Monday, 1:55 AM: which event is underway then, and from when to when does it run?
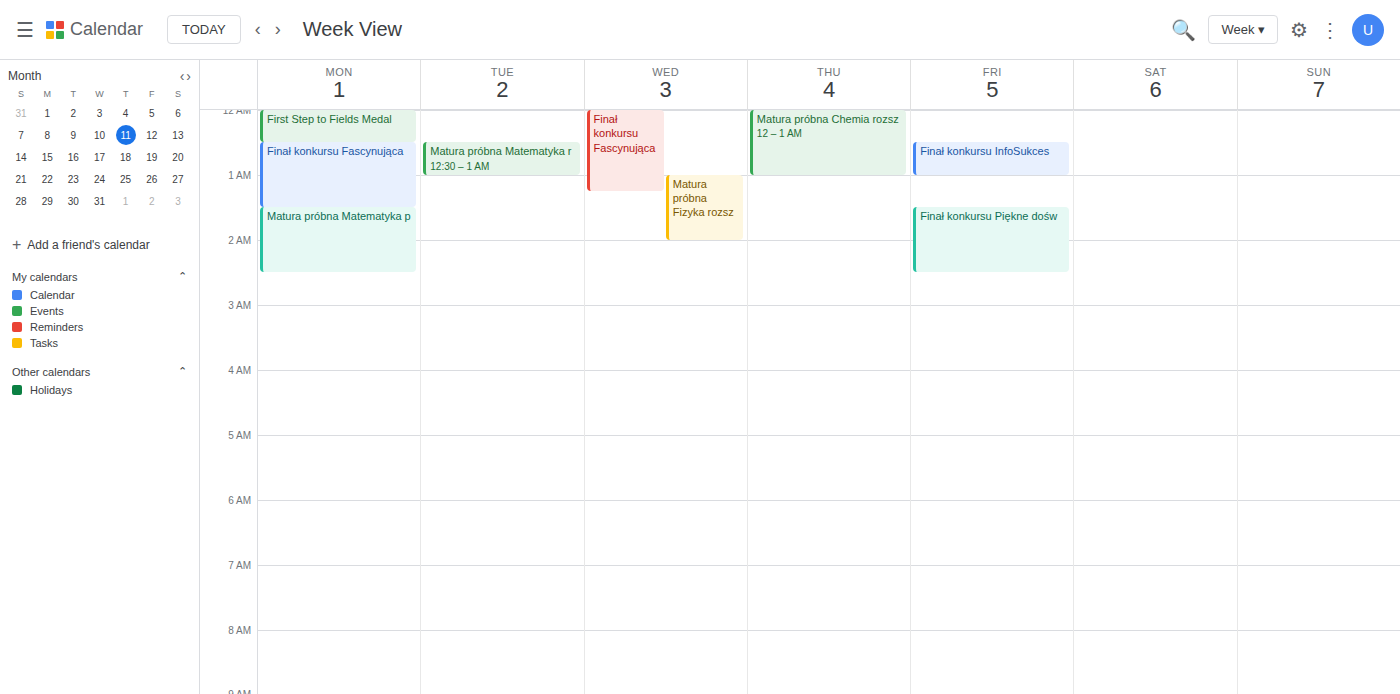
"Matura próbna Matematyka p", 1:30 AM to 2:30 AM